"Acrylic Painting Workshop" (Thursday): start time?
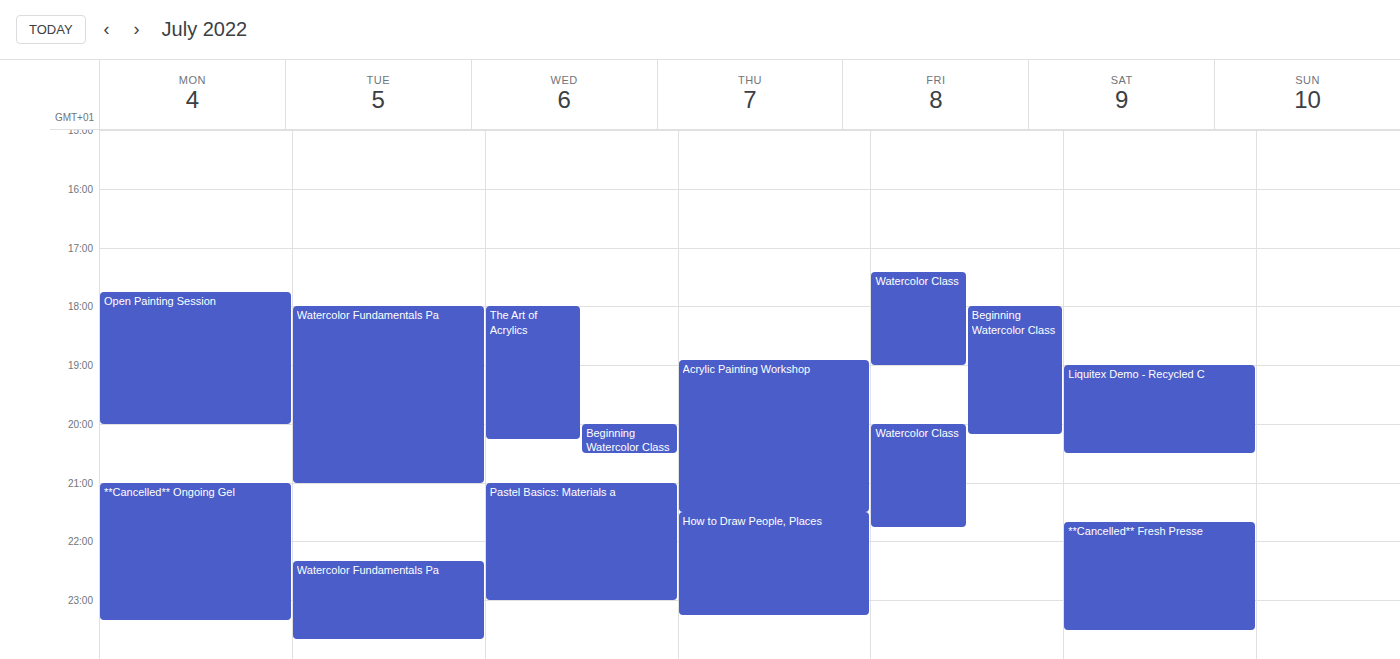
6:55 PM